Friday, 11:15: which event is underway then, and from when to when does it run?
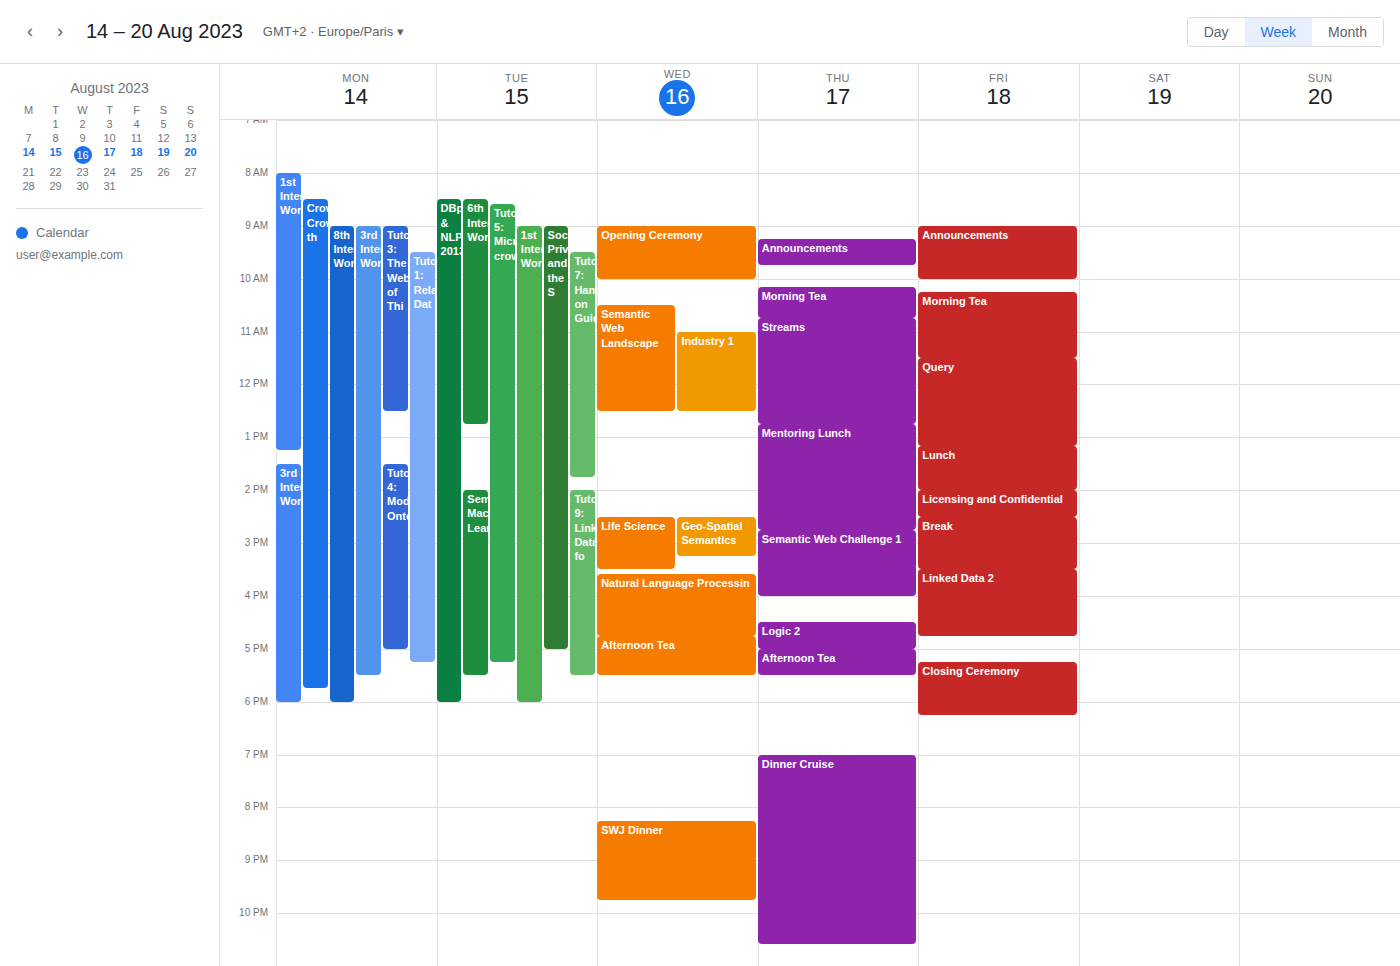
"Morning Tea", 10:15 to 11:30